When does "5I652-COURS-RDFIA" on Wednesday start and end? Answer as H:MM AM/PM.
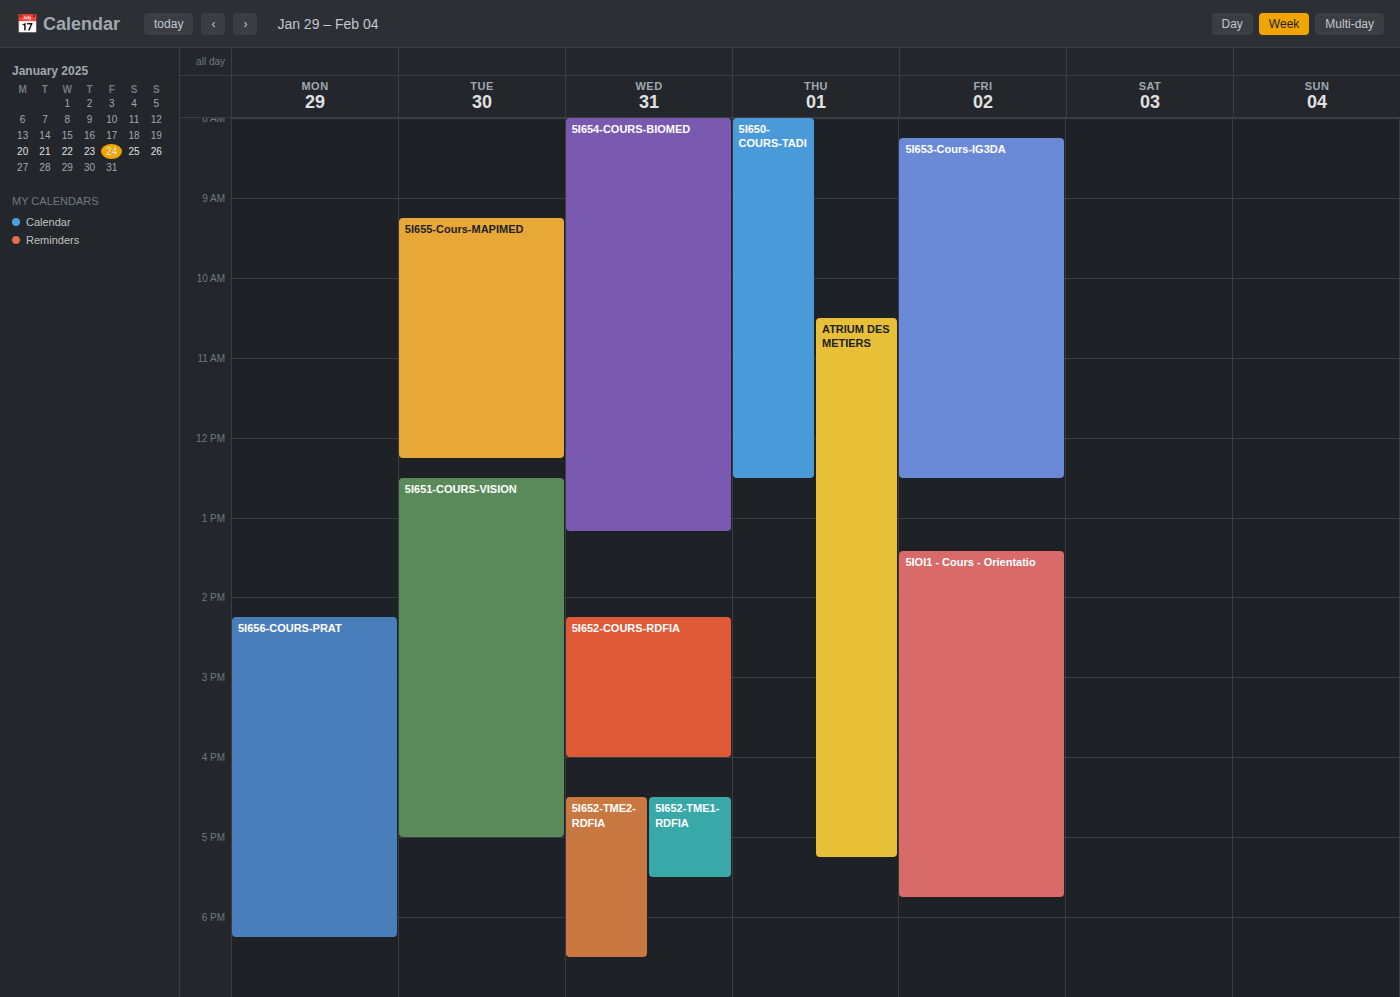
2:15 PM to 4:00 PM